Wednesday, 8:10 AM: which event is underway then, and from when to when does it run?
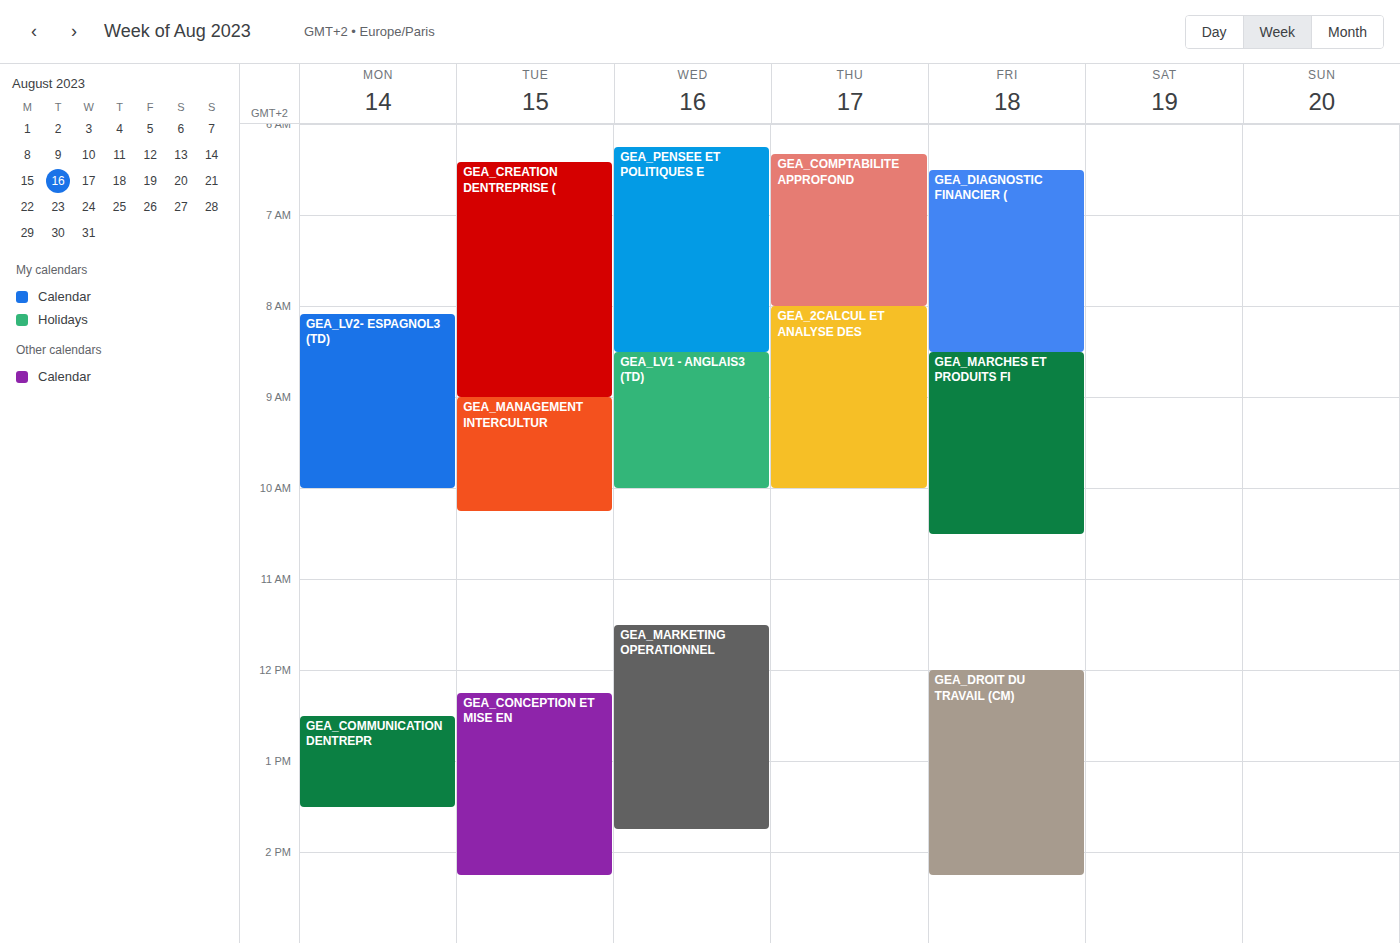
"GEA_PENSEE ET POLITIQUES E", 6:15 AM to 8:30 AM